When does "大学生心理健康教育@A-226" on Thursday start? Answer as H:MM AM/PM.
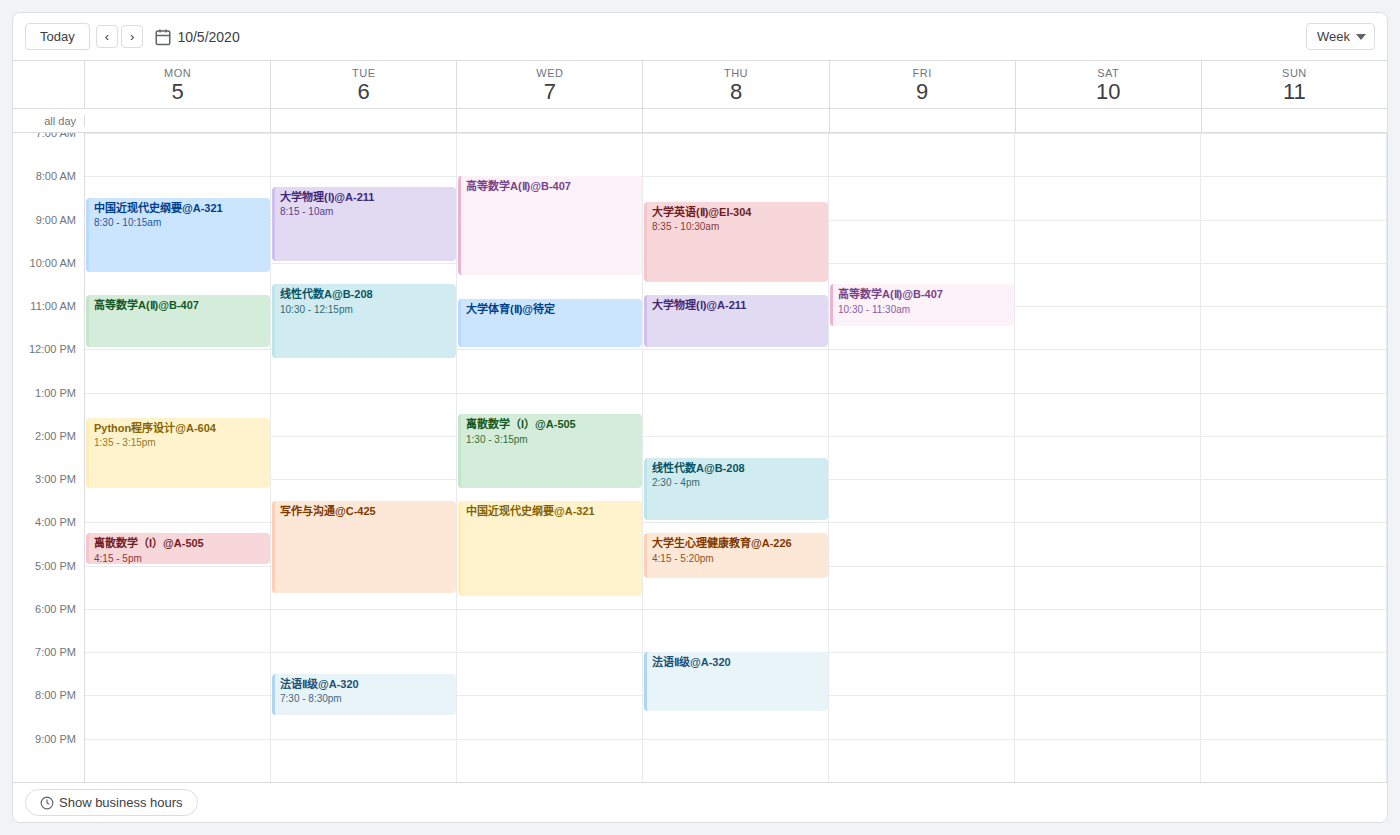
4:15 PM